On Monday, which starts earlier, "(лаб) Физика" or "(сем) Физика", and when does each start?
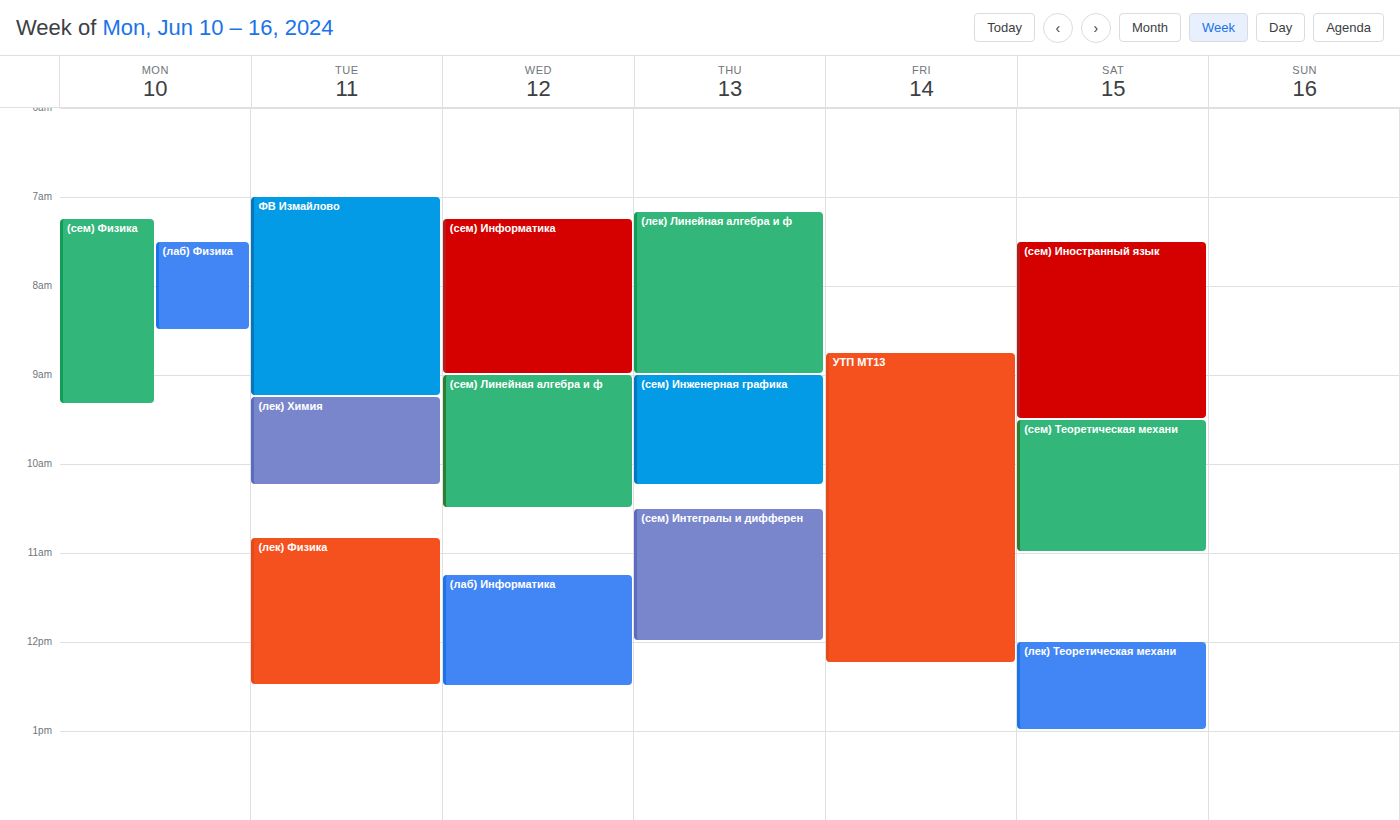
"(сем) Физика" 07:15; "(лаб) Физика" 07:30.